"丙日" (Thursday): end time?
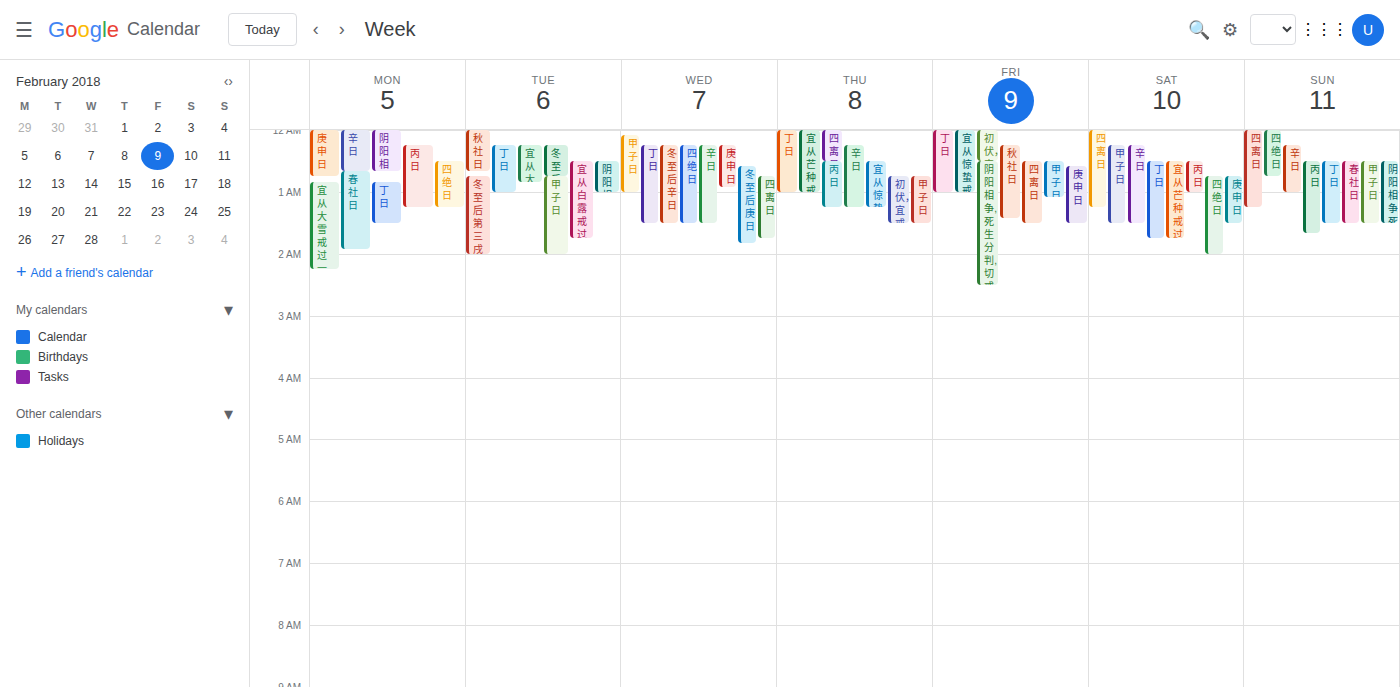
1:15 AM